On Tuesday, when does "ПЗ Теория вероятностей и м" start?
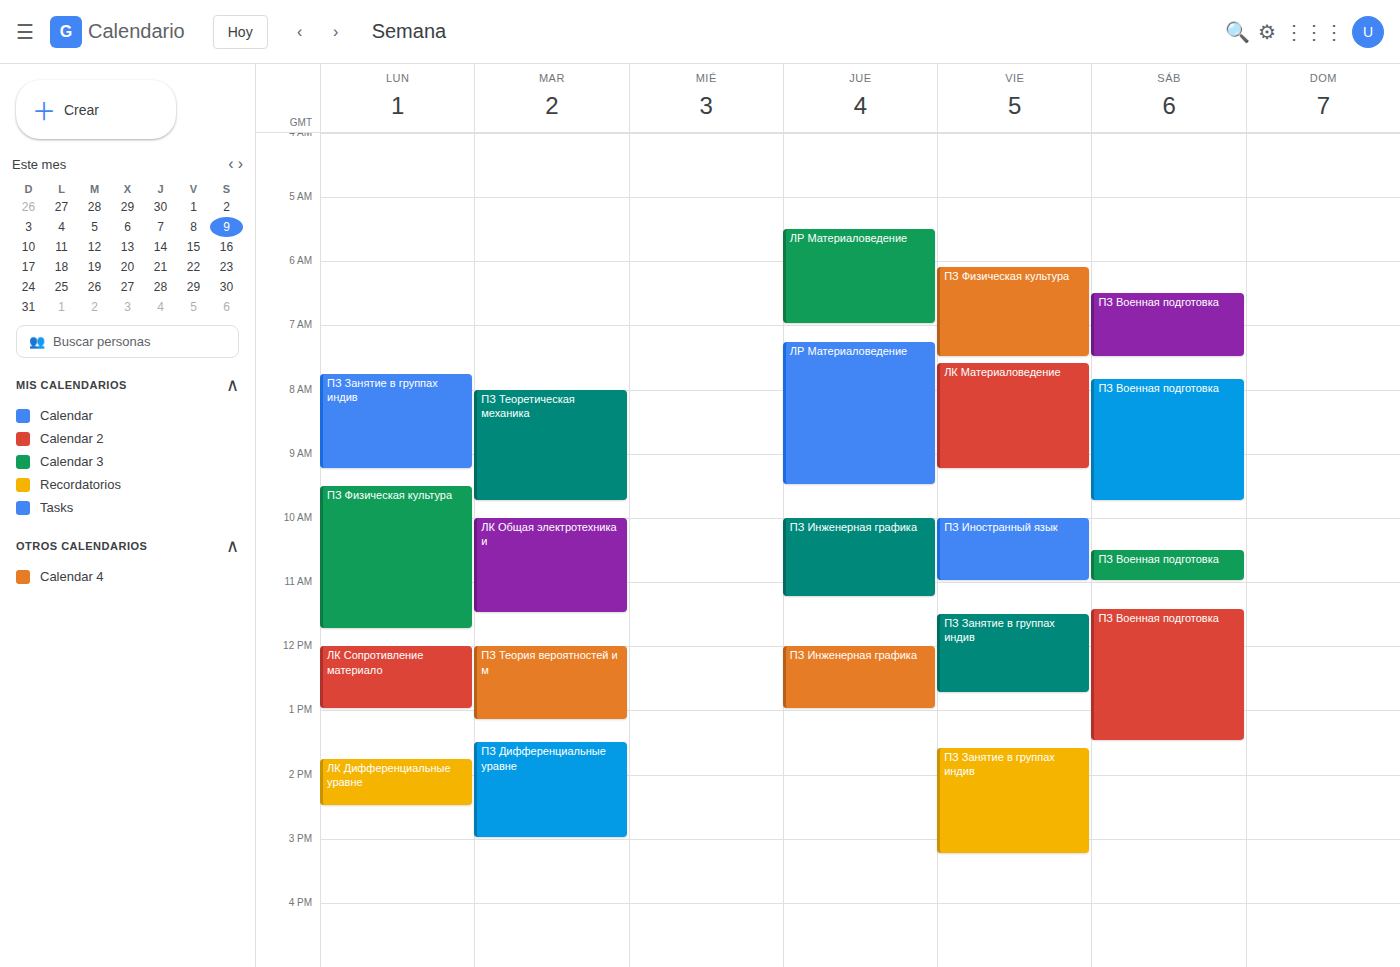
12:00 PM